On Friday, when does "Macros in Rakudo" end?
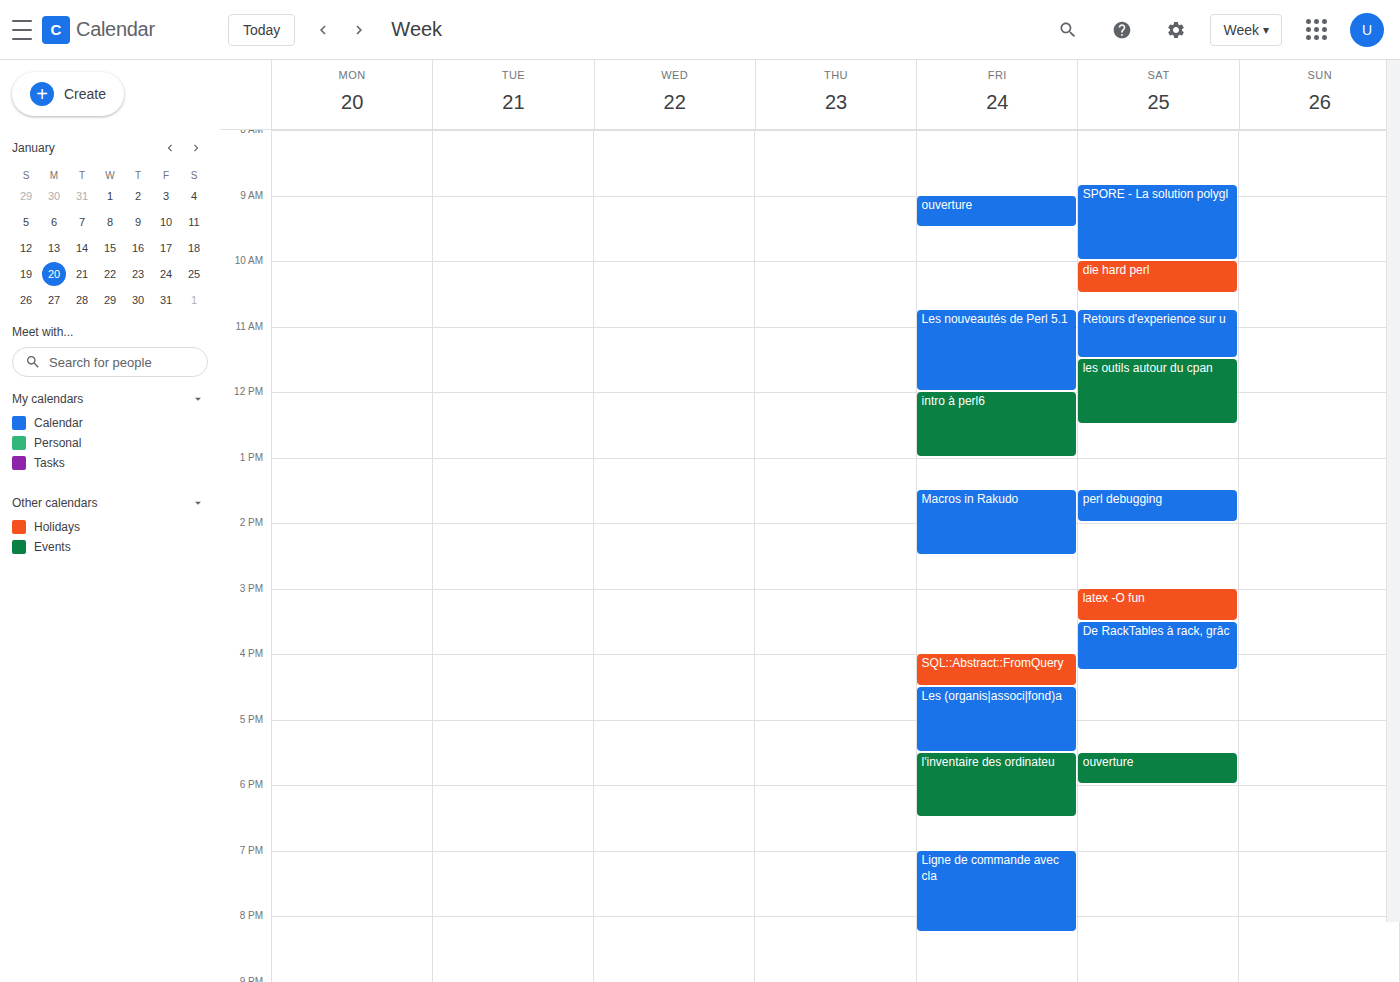
2:30 PM